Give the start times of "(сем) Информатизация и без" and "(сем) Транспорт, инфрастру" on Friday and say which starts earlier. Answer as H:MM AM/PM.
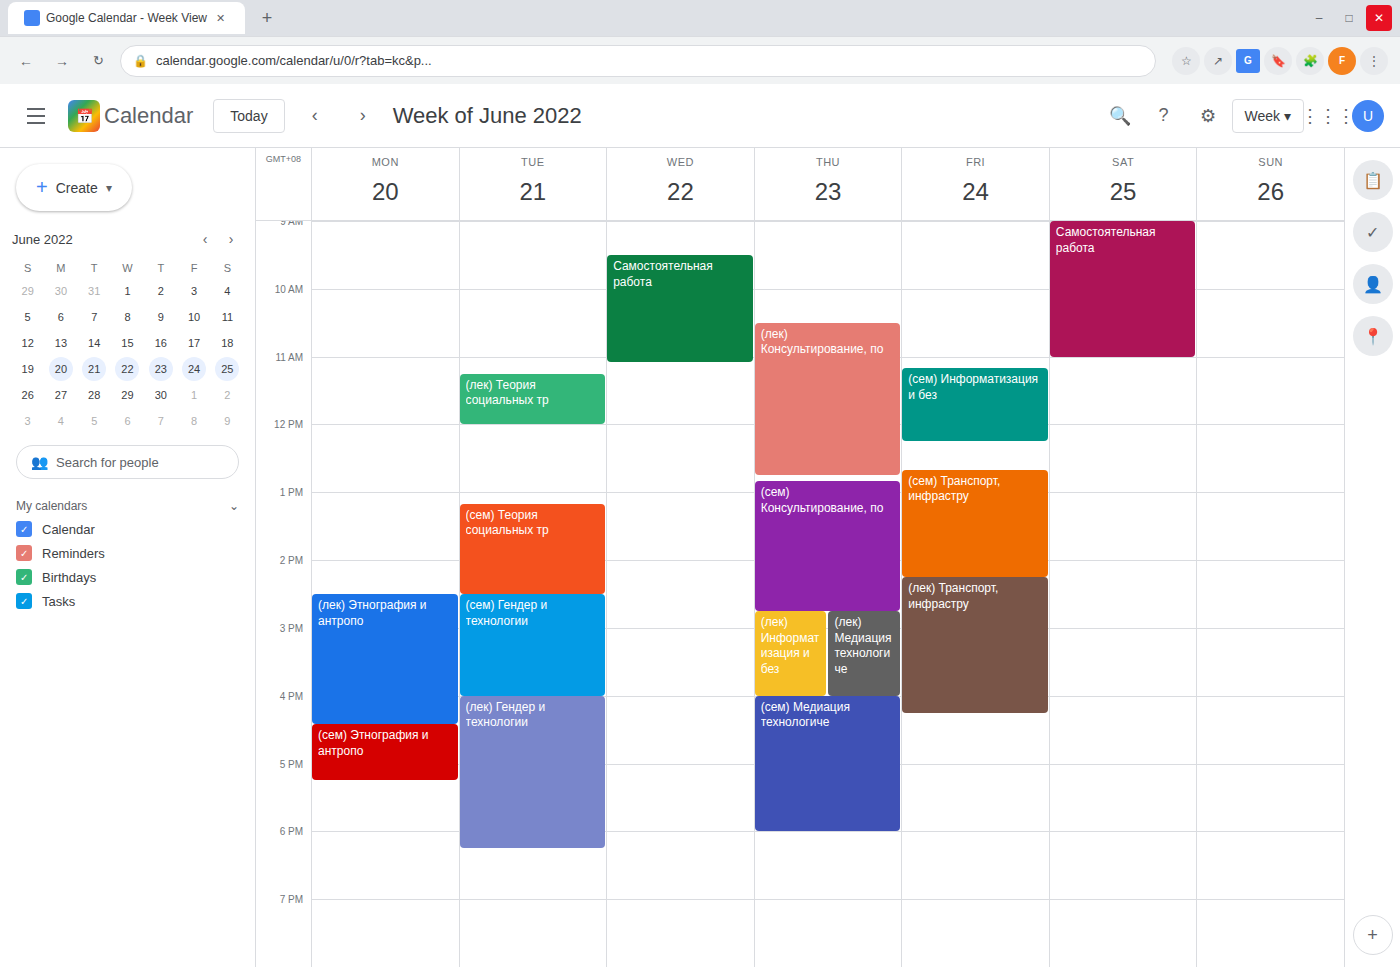
"(сем) Информатизация и без" 11:10 AM; "(сем) Транспорт, инфрастру" 12:40 PM.